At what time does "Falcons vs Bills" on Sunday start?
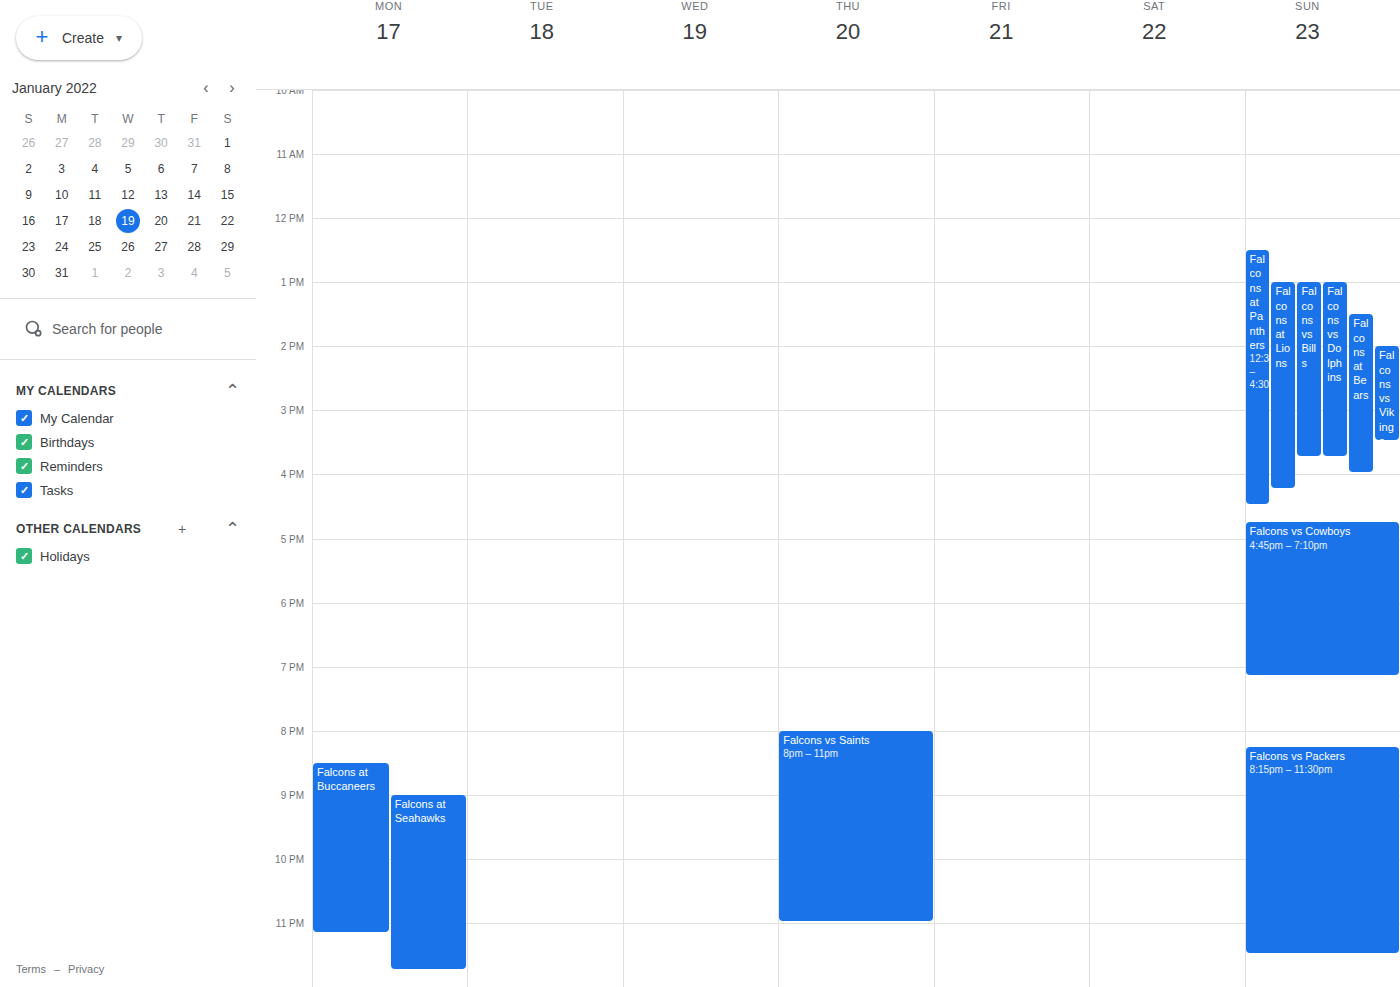
1:00 PM